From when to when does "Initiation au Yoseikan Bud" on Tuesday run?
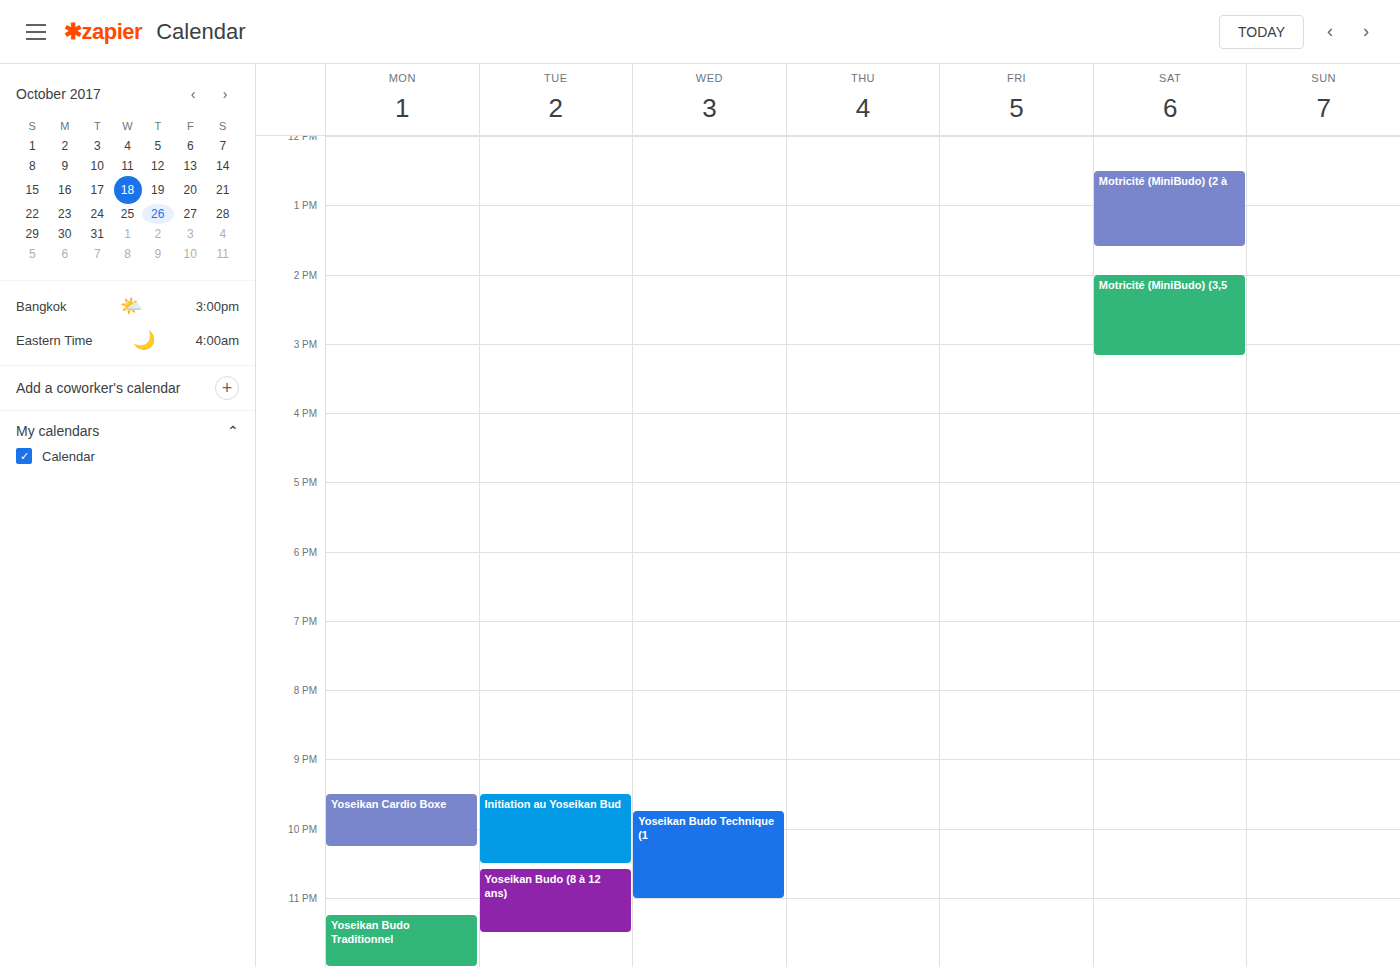
9:30 PM to 10:30 PM